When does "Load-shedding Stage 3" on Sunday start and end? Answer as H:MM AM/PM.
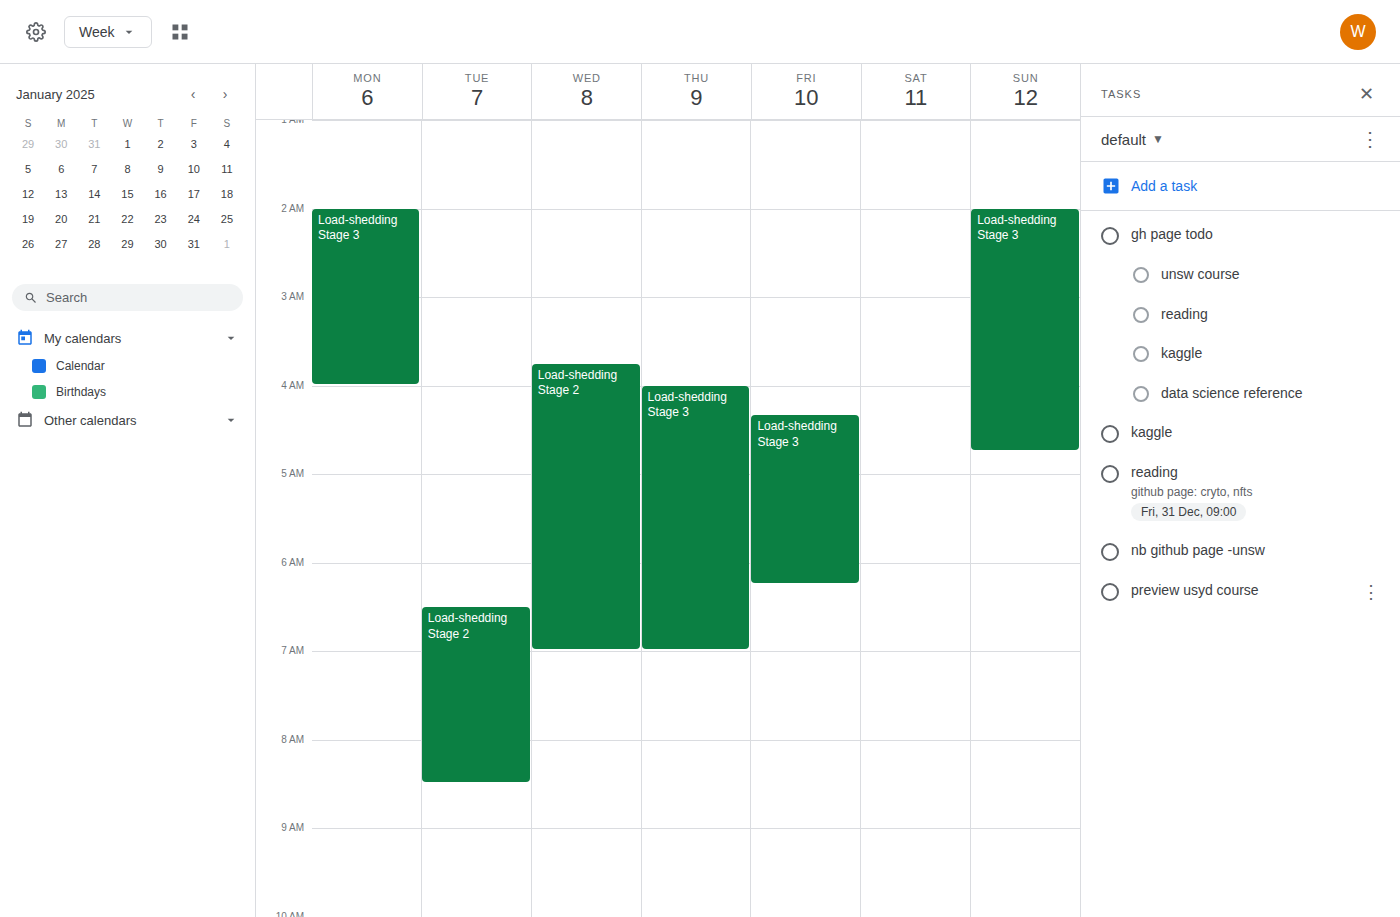
2:00 AM to 4:45 AM